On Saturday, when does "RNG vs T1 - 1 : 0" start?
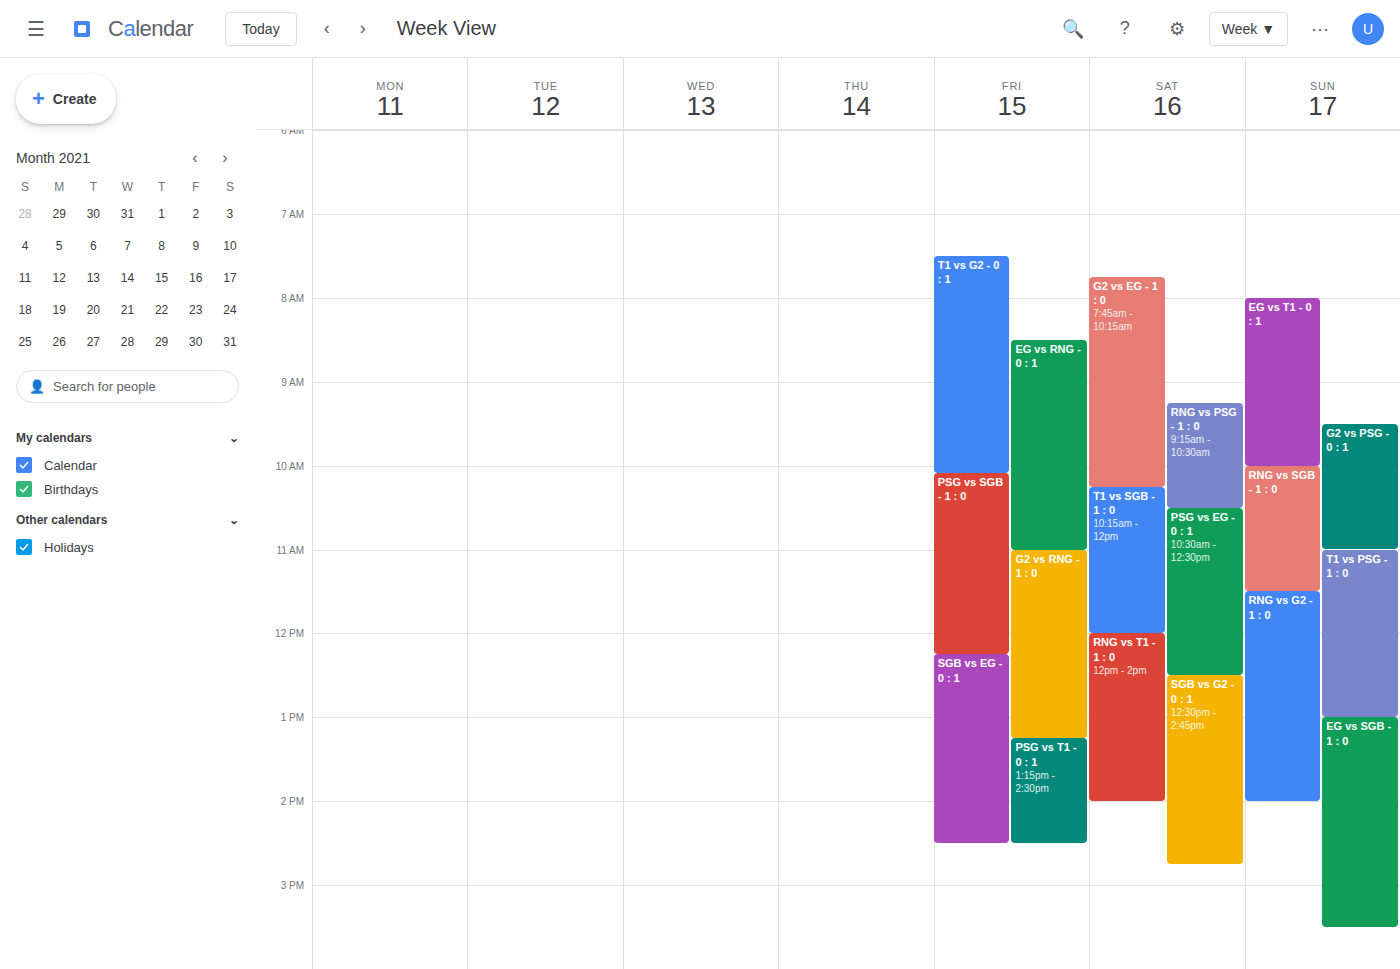
12:00 PM